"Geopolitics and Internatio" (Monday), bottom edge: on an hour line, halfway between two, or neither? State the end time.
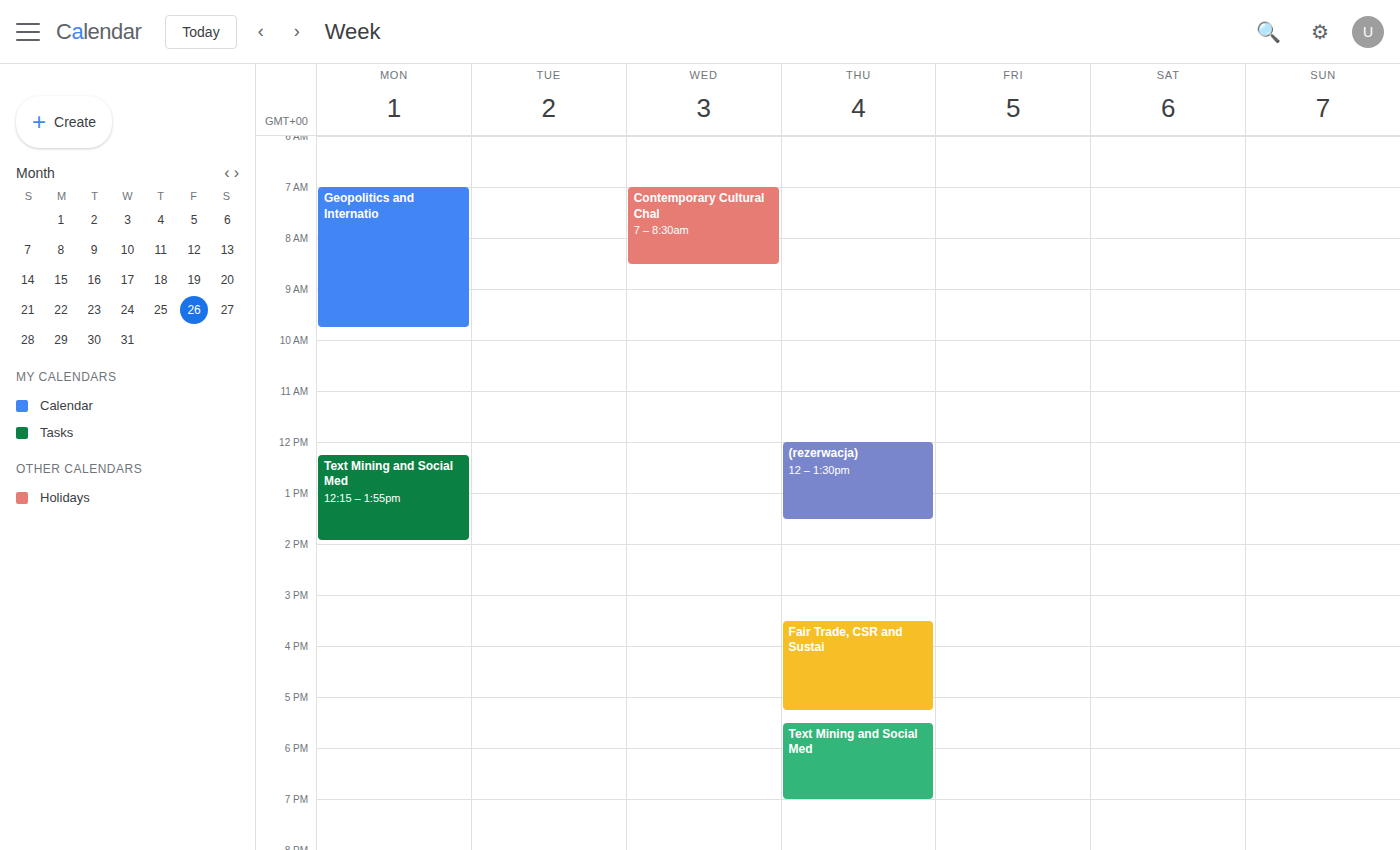
9:45 AM -- neither: three quarters of the way from the 9 AM line to the 10 AM line.